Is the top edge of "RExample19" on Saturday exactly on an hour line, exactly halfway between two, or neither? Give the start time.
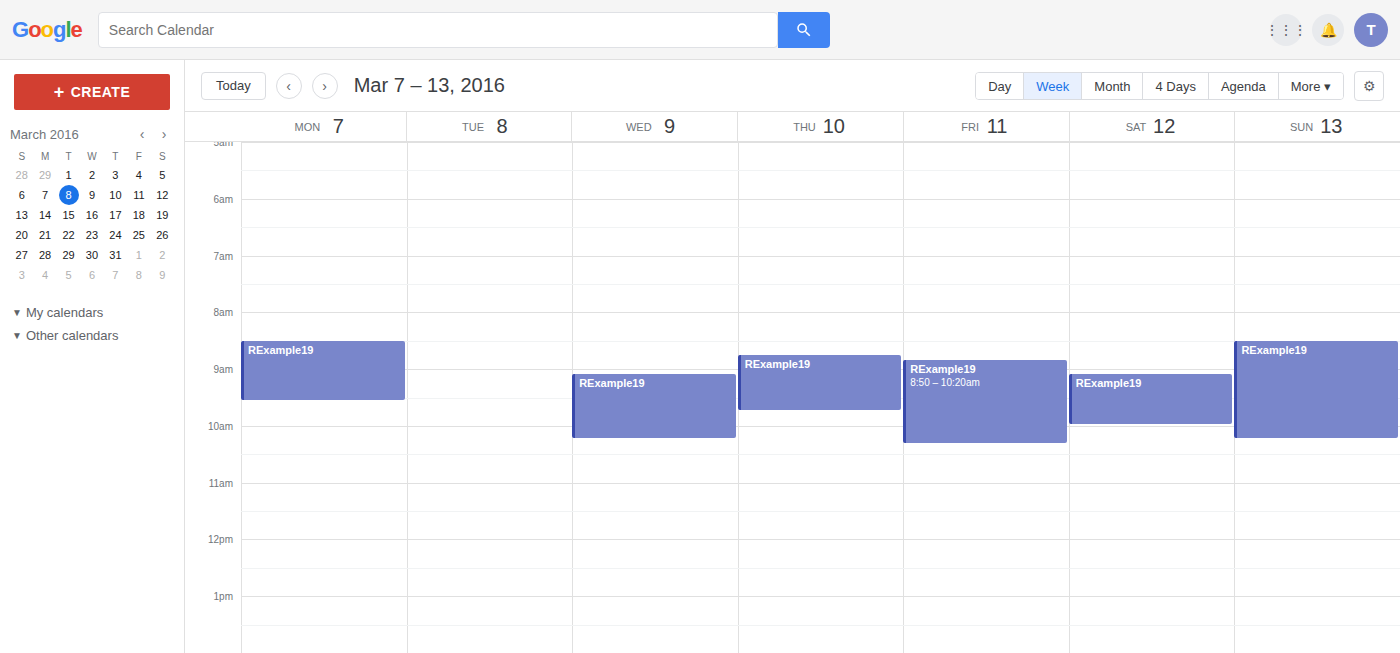
9:05 AM -- neither: 5 minutes below the 9 AM line and 55 minutes above the 10 AM line.